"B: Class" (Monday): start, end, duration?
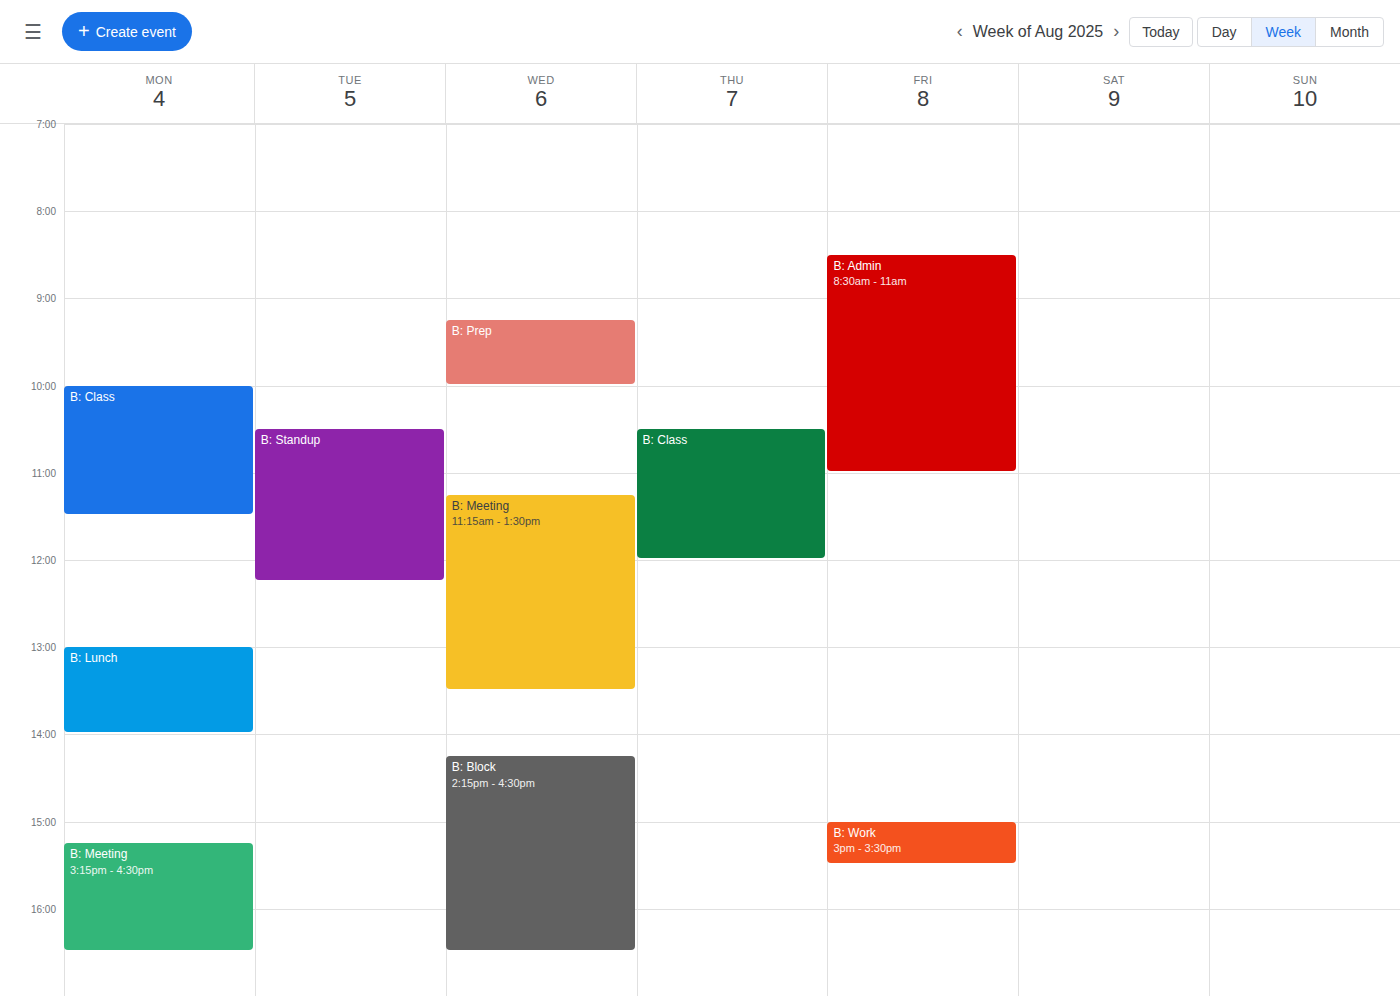
10:00 AM to 11:30 AM, 1 hour 30 minutes